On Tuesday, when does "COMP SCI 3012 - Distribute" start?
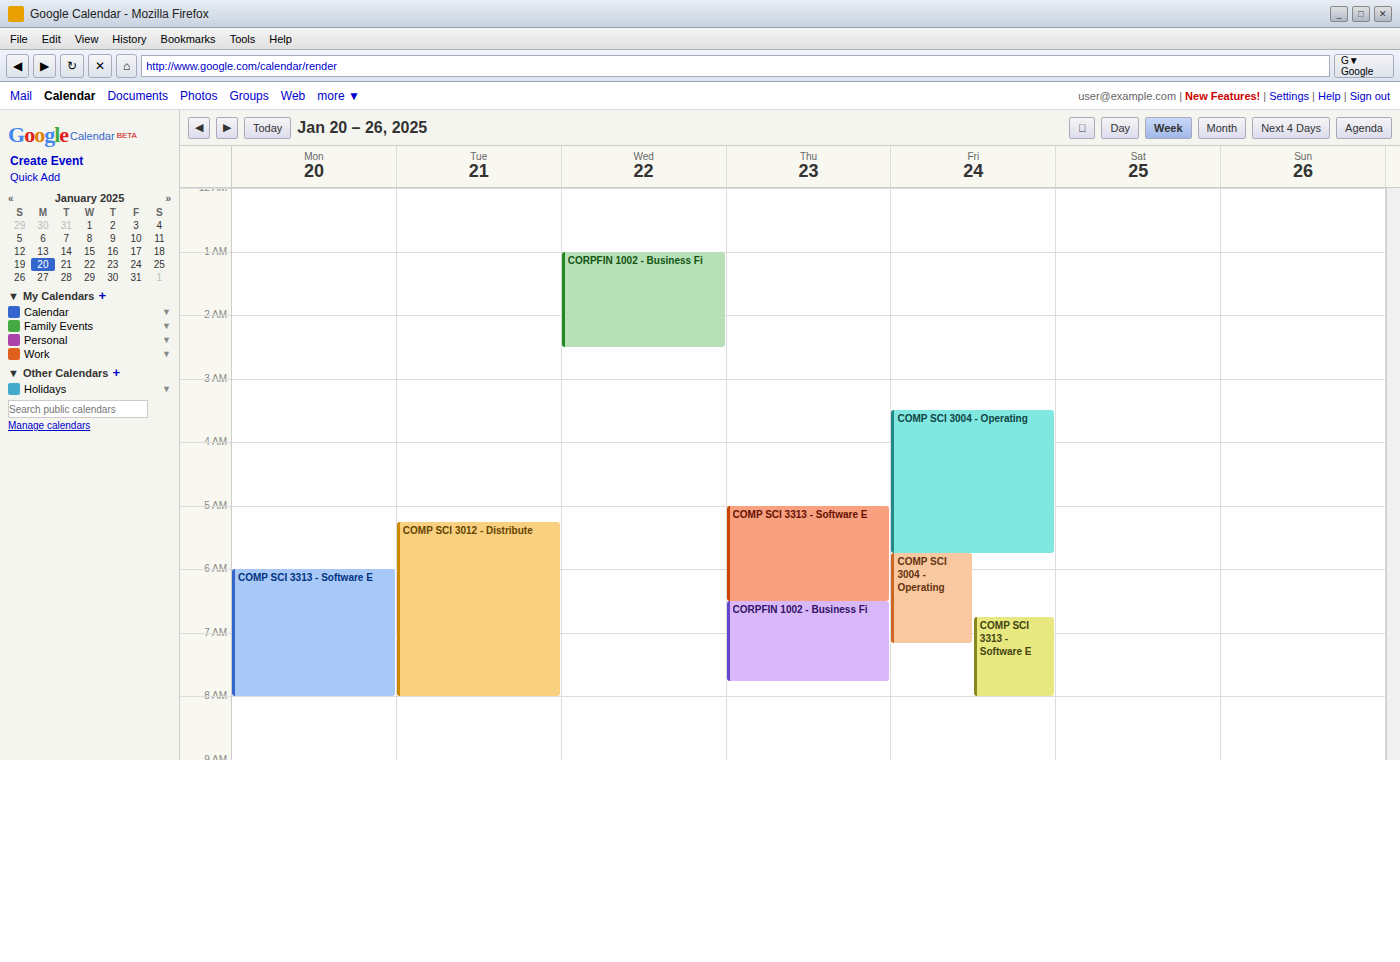
5:15 AM